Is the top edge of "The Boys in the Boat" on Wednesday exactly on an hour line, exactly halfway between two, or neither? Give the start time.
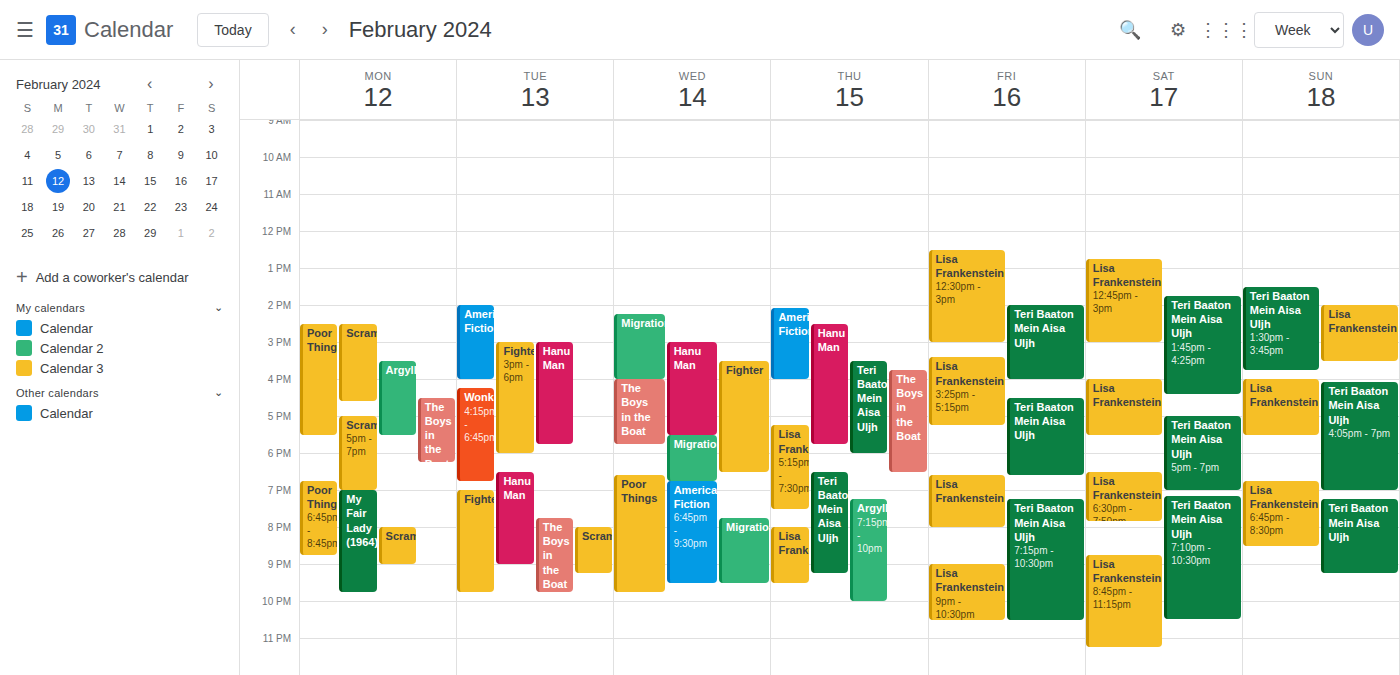
4:00 PM -- exactly on the 4 PM line.